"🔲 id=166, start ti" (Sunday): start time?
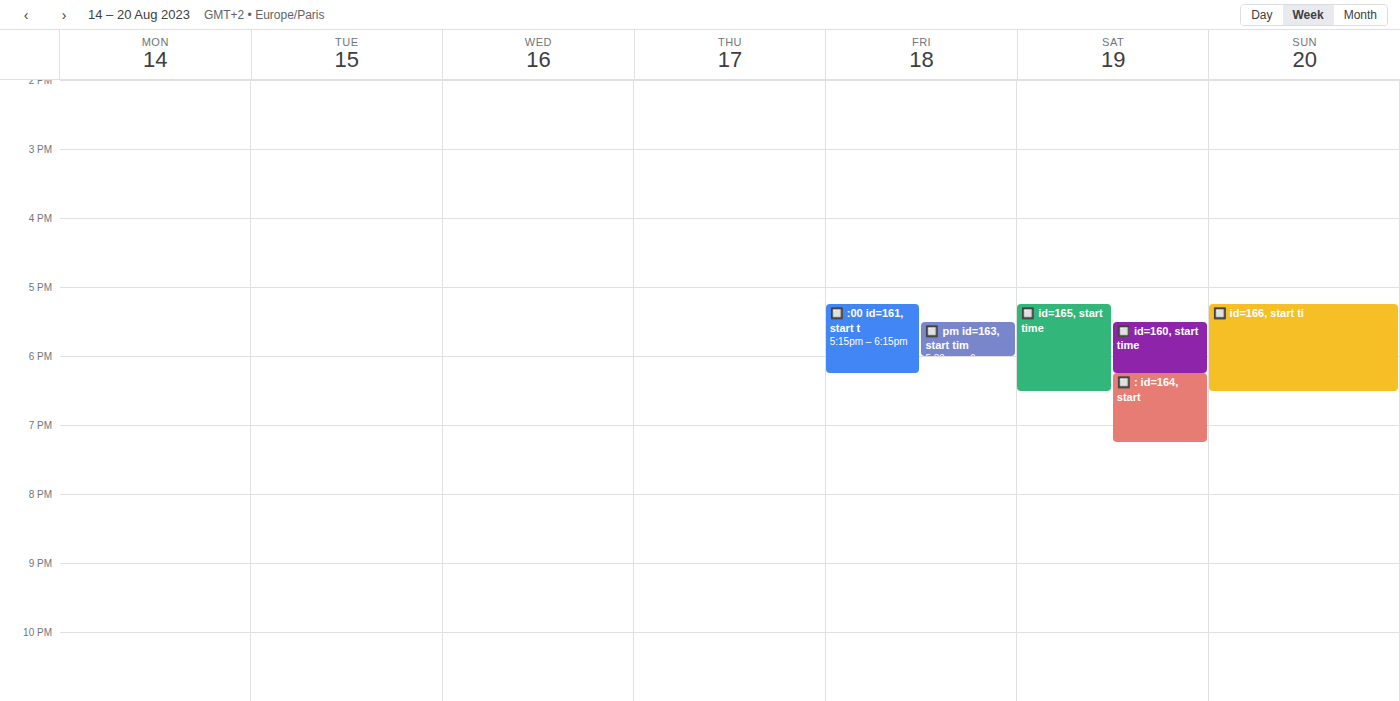
5:15 PM